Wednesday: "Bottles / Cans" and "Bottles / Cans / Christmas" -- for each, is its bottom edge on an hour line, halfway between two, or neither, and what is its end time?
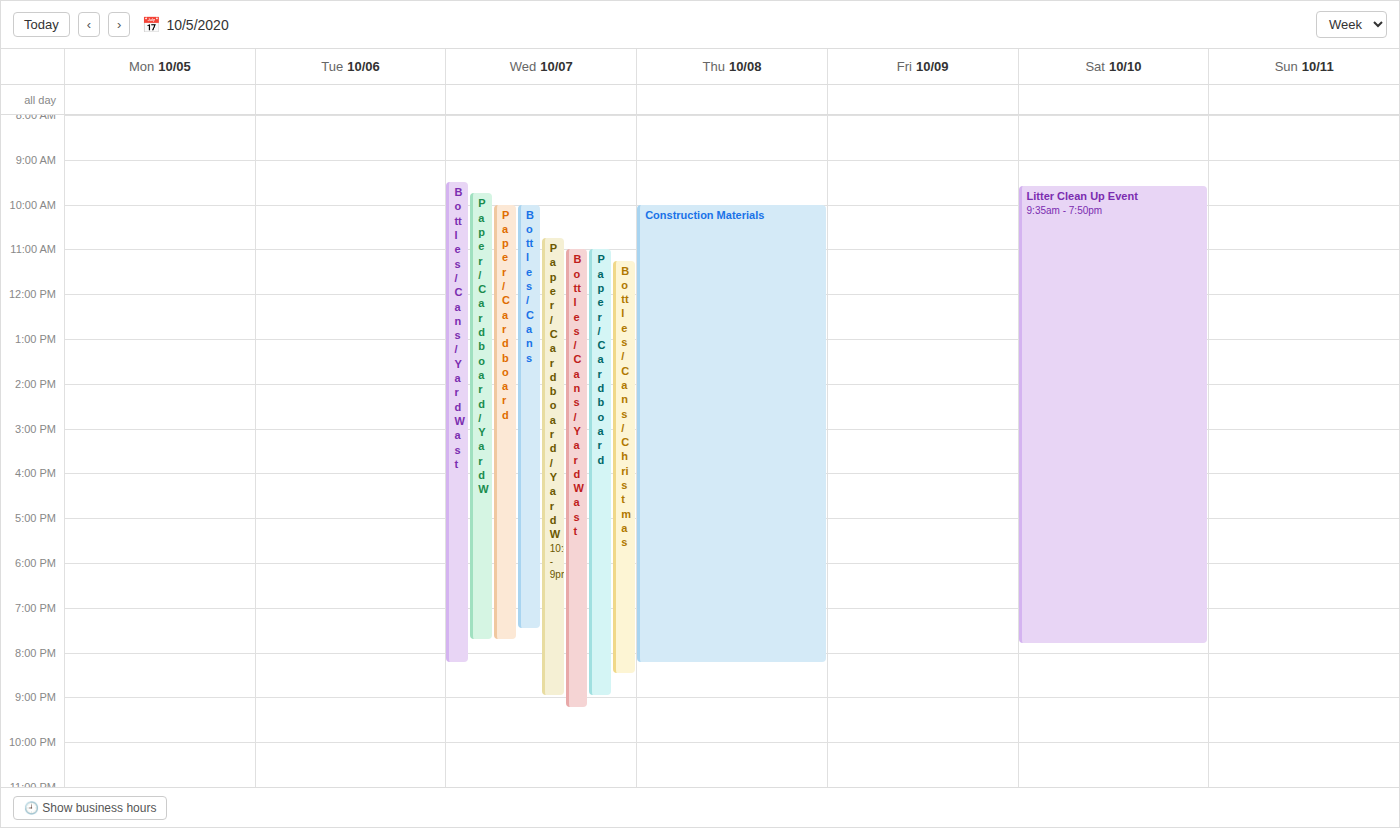
"Bottles / Cans": 7:30 PM, halfway between the 7 PM and 8 PM lines. "Bottles / Cans / Christmas": 8:30 PM, halfway between the 8 PM and 9 PM lines.